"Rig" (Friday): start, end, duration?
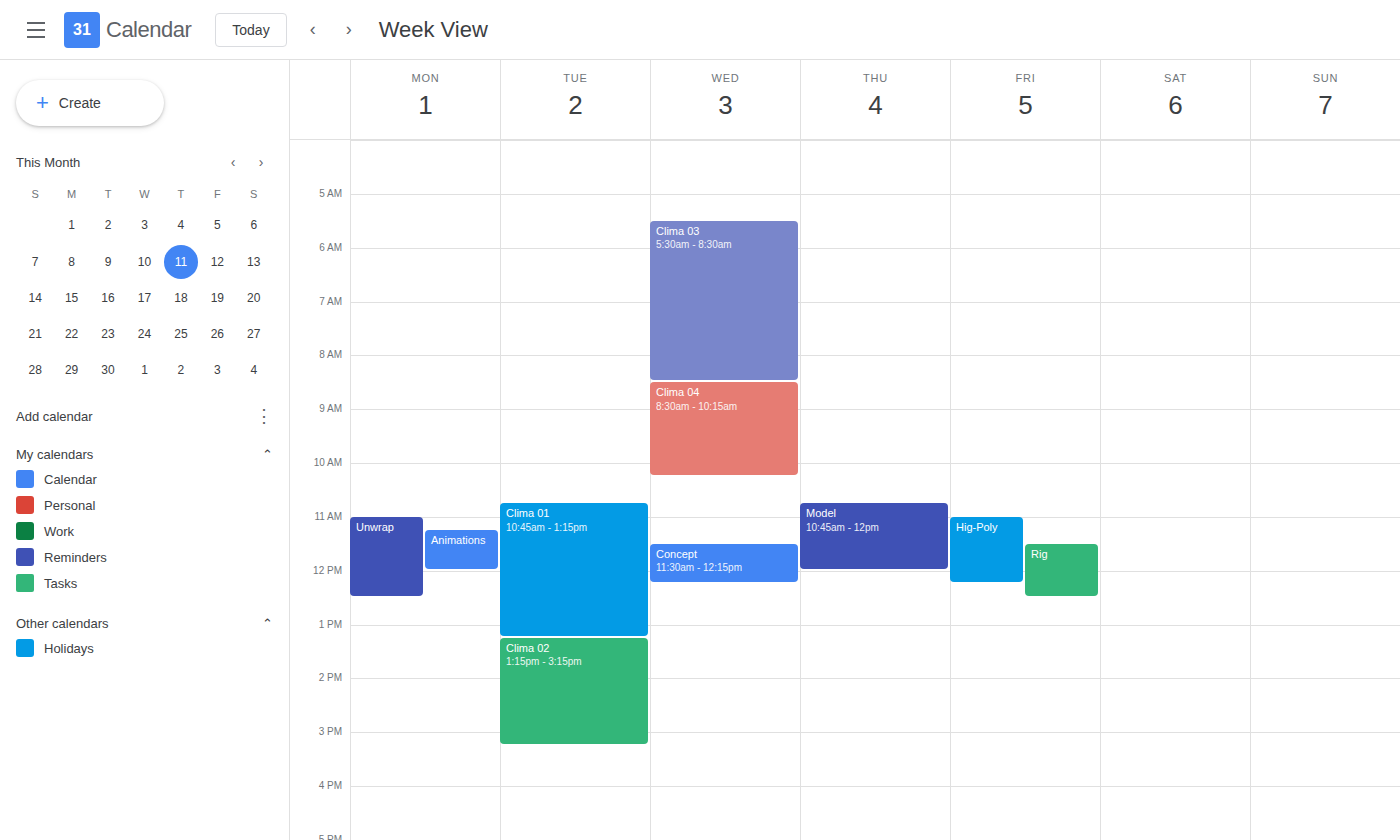
11:30 AM to 12:30 PM, 1 hour